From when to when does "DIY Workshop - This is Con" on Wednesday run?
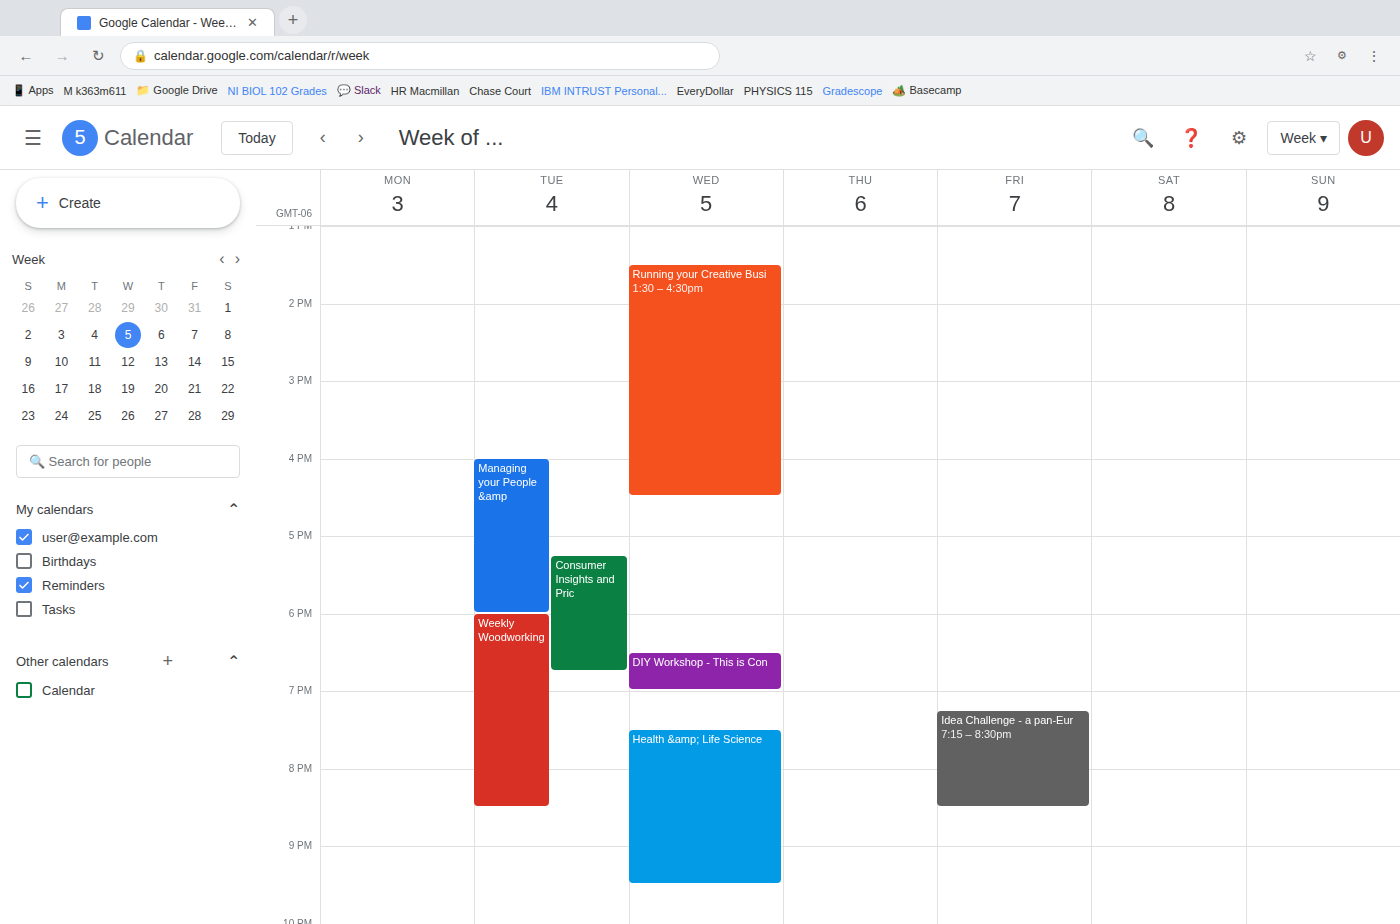
6:30 PM to 7:00 PM